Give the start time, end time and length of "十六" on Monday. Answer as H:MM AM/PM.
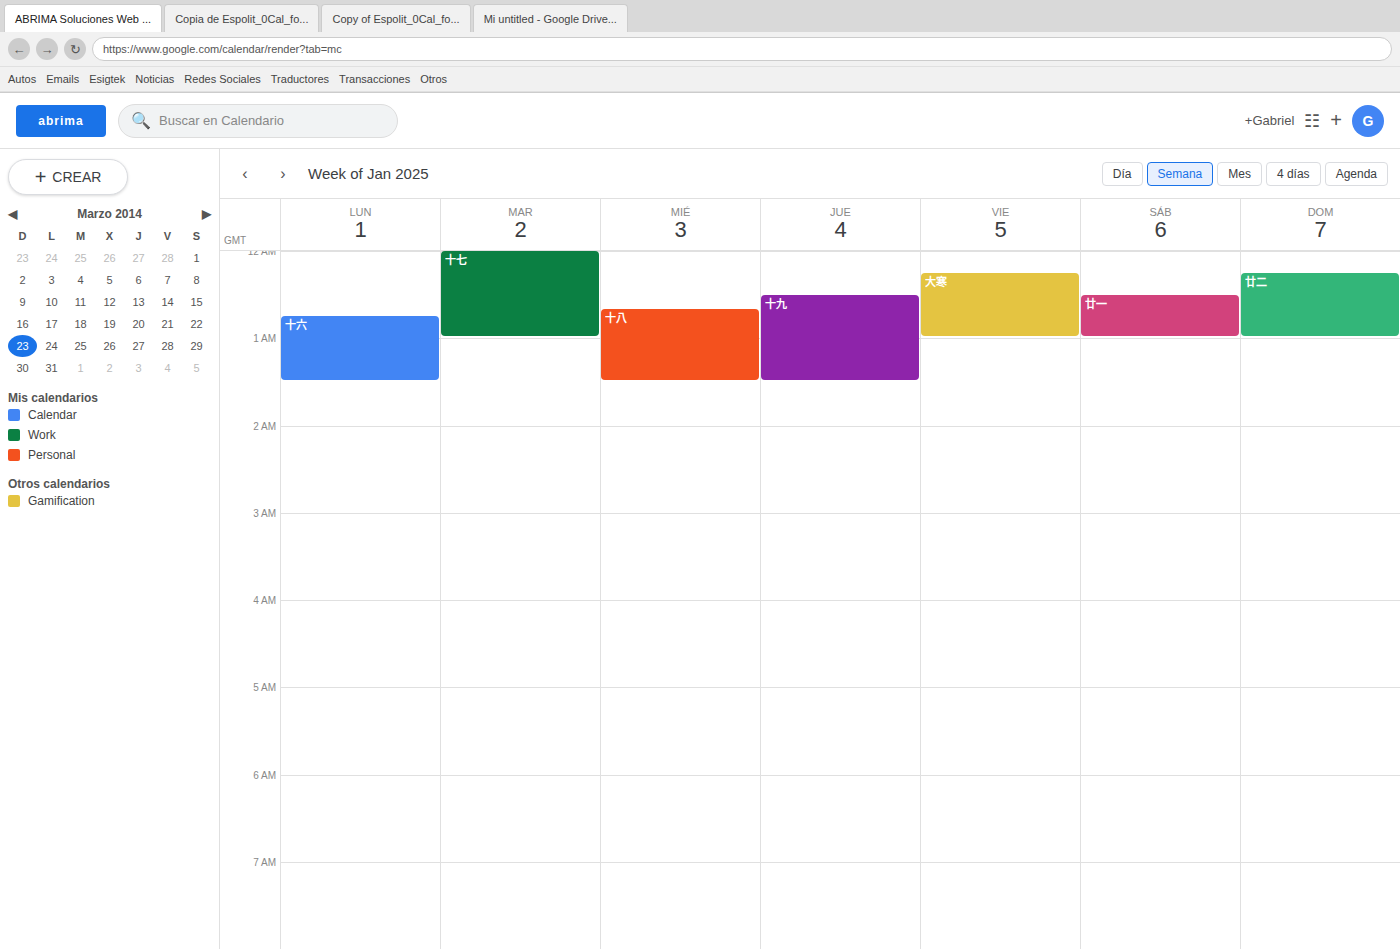
12:45 AM to 1:30 AM, 45 minutes